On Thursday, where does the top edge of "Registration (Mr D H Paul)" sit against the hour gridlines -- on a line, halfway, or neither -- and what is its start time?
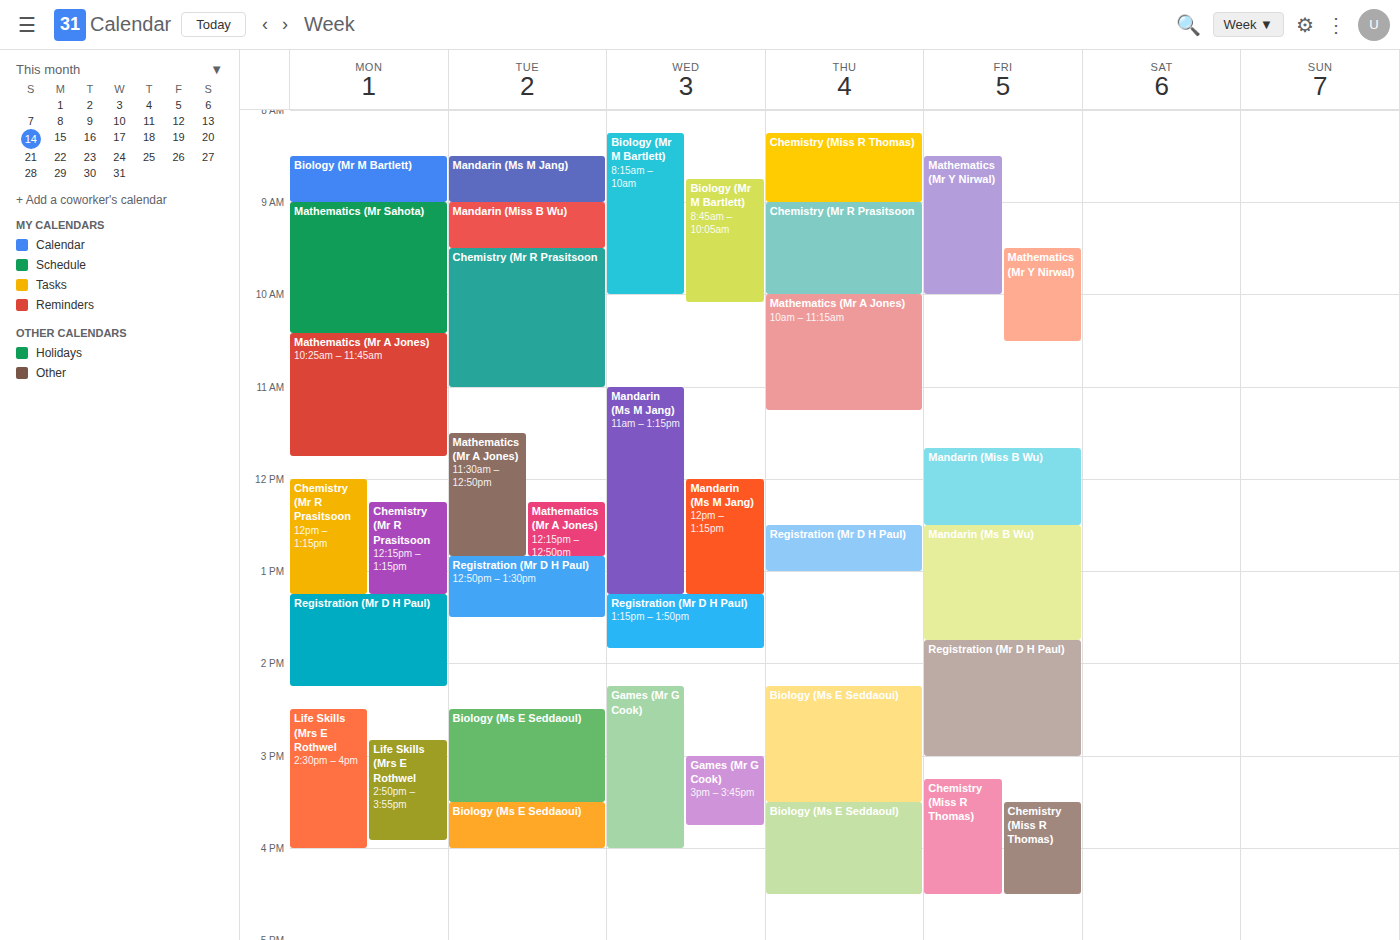
12:30 PM -- halfway between the 12 PM and 1 PM lines.